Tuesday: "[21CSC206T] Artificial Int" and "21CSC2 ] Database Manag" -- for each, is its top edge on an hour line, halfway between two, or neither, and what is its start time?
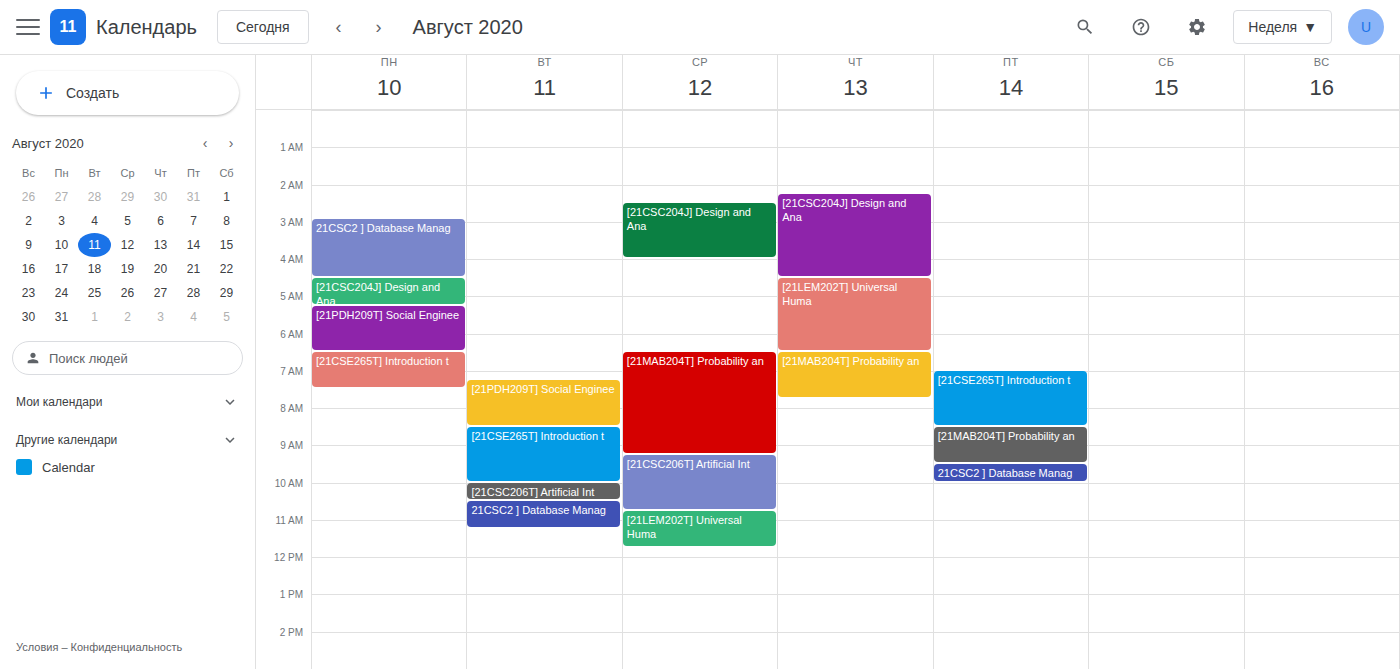
"[21CSC206T] Artificial Int": 10:00 AM, exactly on the 10 AM line. "21CSC2 ] Database Manag": 10:30 AM, halfway between the 10 AM and 11 AM lines.